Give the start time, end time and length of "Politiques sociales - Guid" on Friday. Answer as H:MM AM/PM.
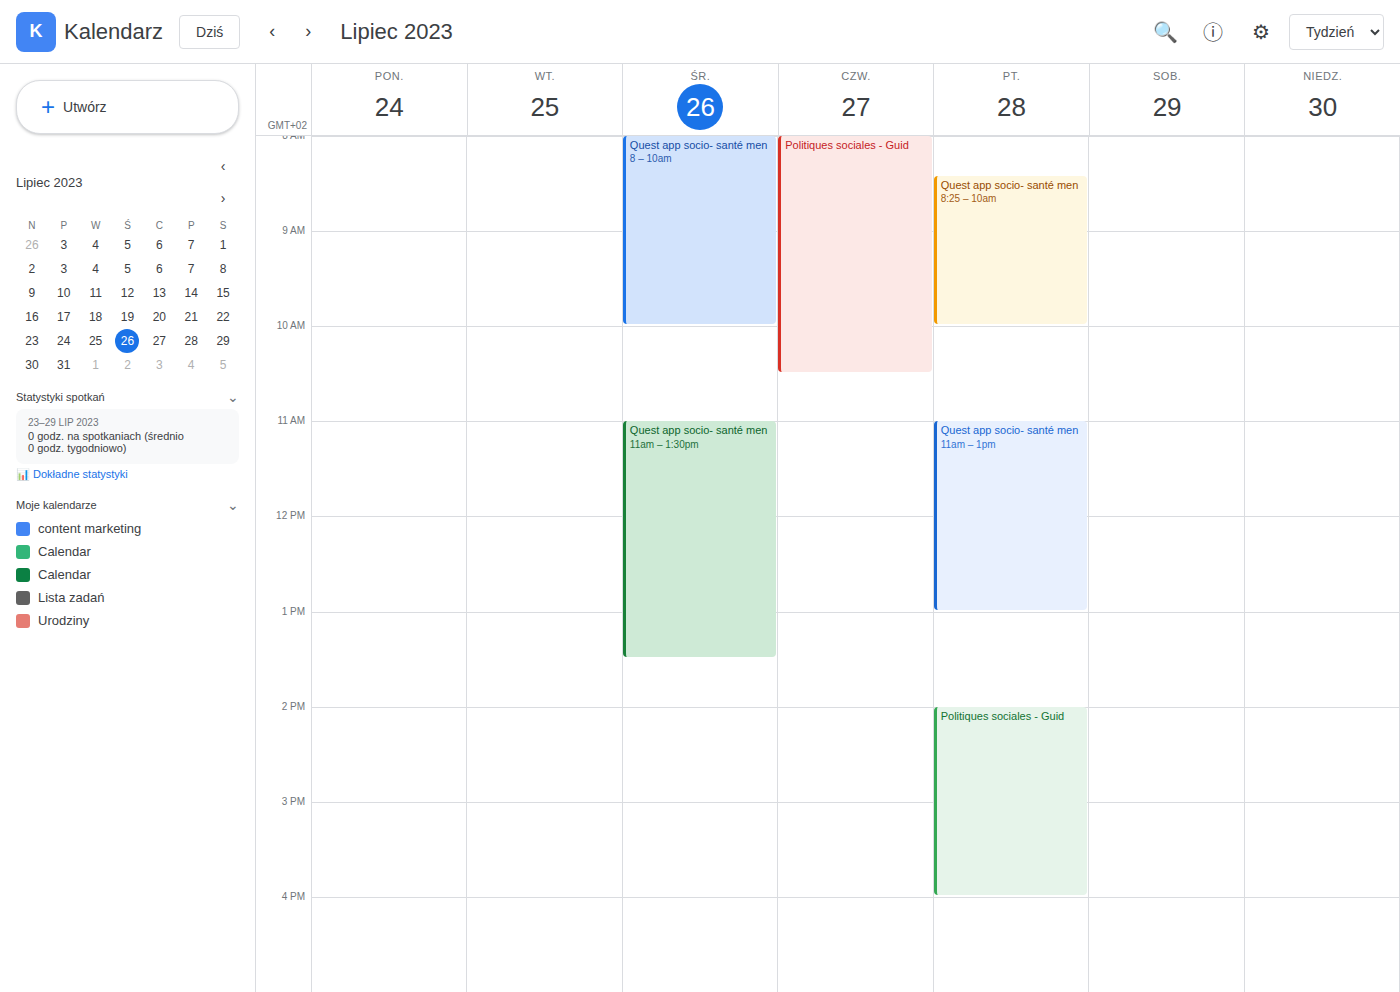
2:00 PM to 4:00 PM, 2 hours